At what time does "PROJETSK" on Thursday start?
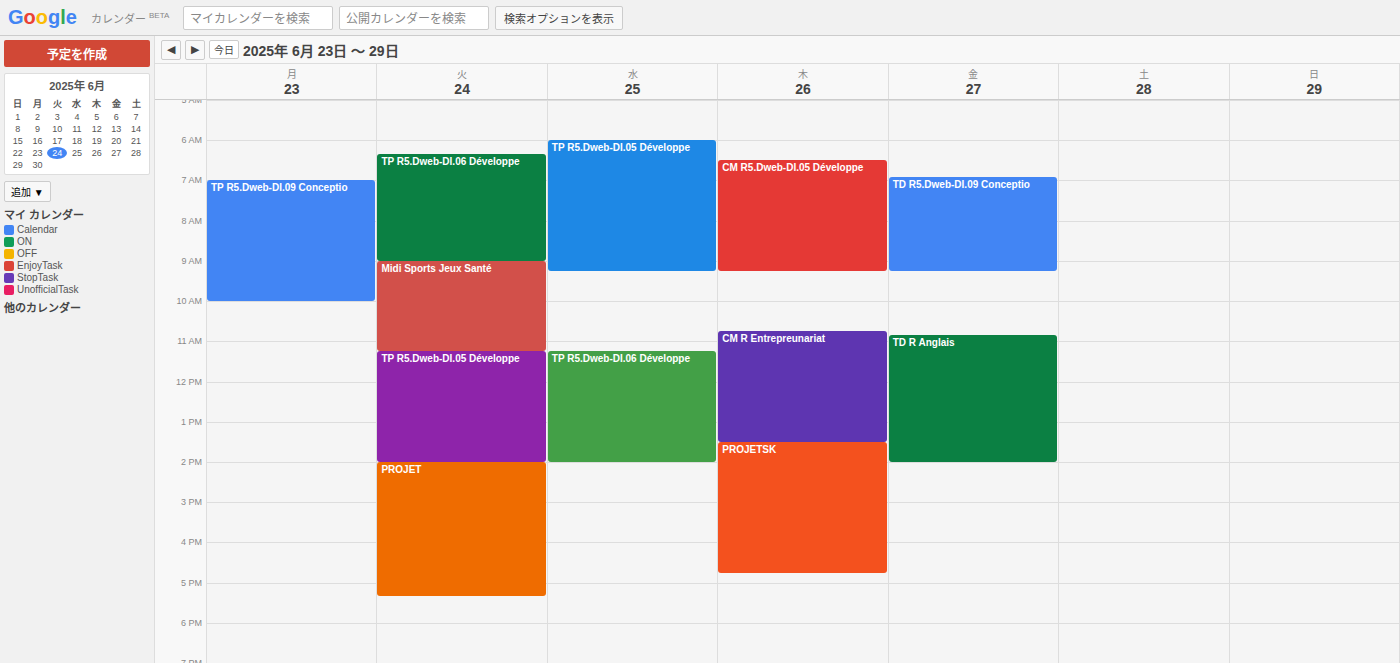
1:30 PM